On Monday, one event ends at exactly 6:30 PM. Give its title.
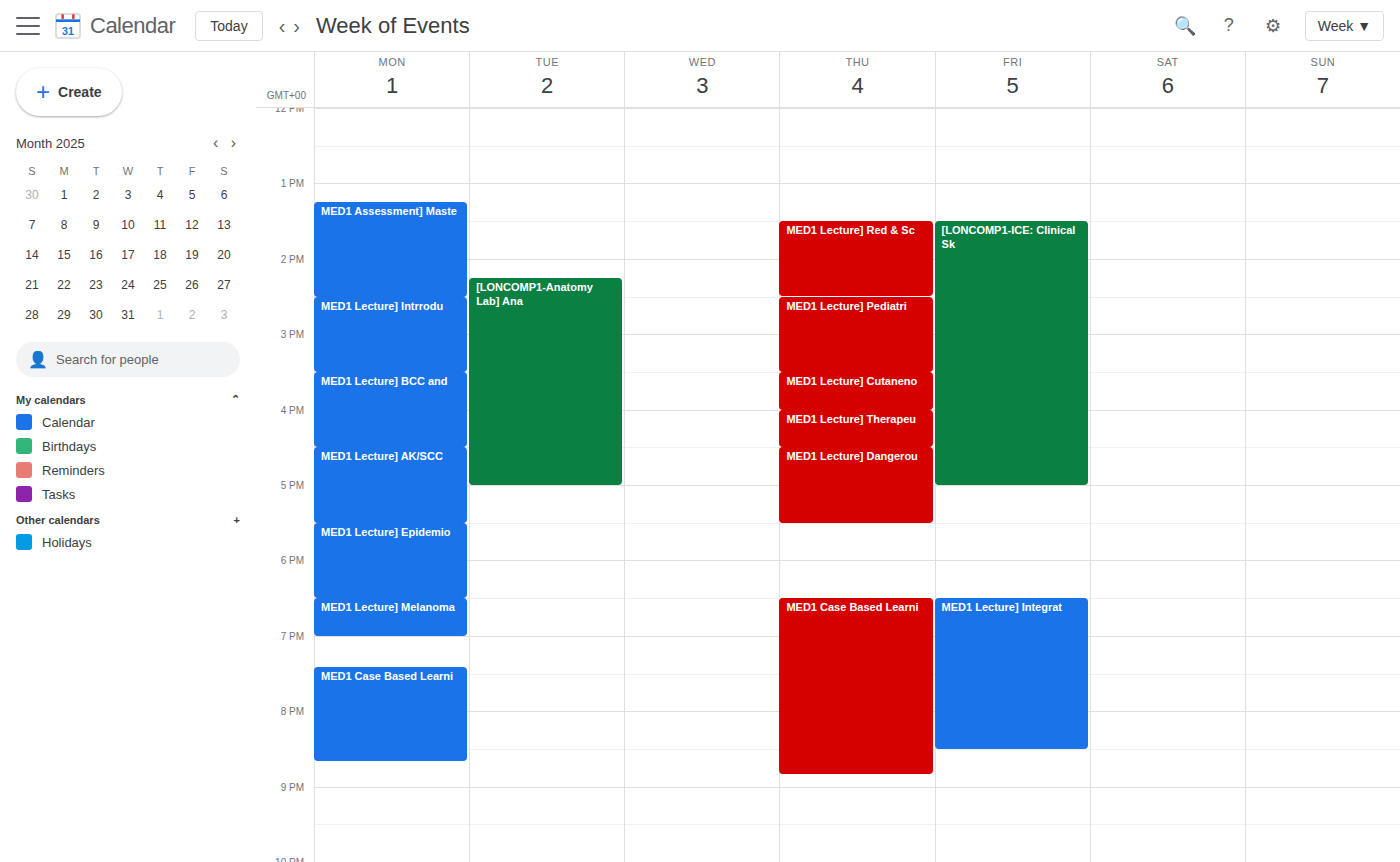
"MED1 Lecture] Epidemio"